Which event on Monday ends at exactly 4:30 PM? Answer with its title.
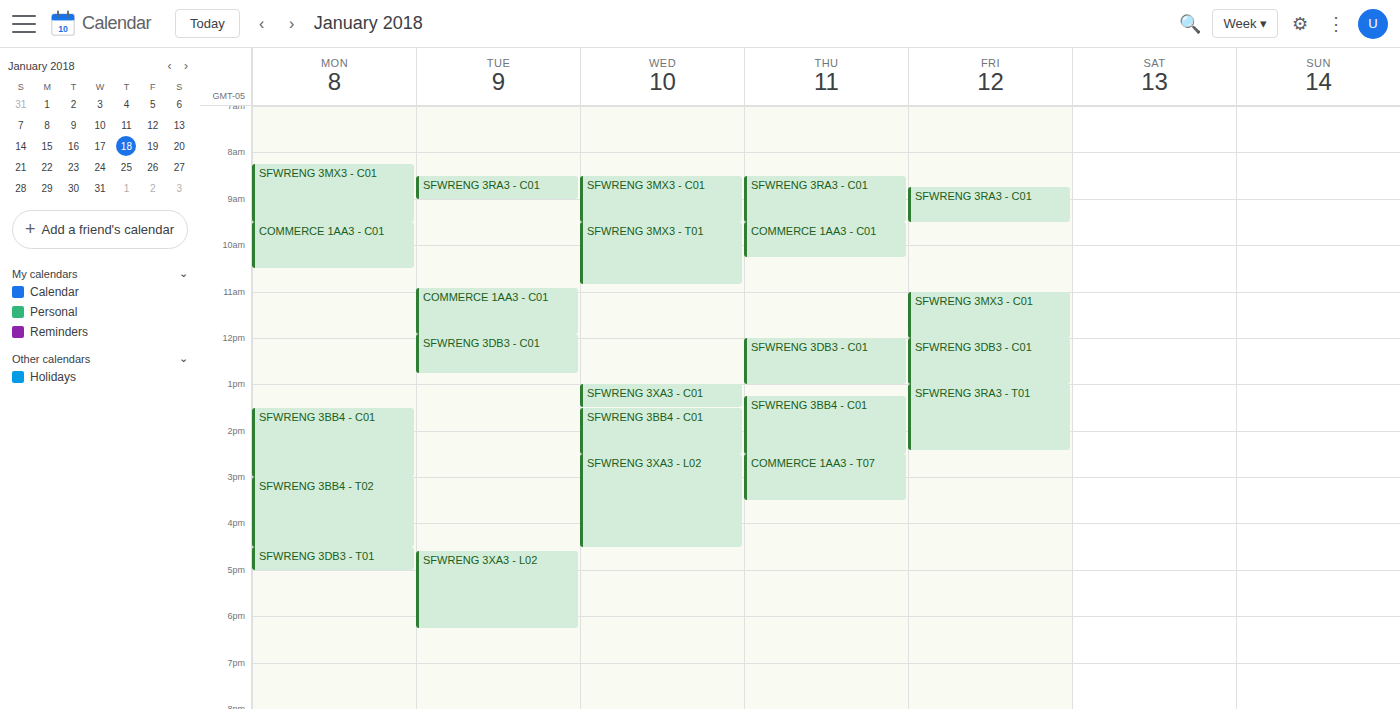
"SFWRENG 3BB4 - T02"